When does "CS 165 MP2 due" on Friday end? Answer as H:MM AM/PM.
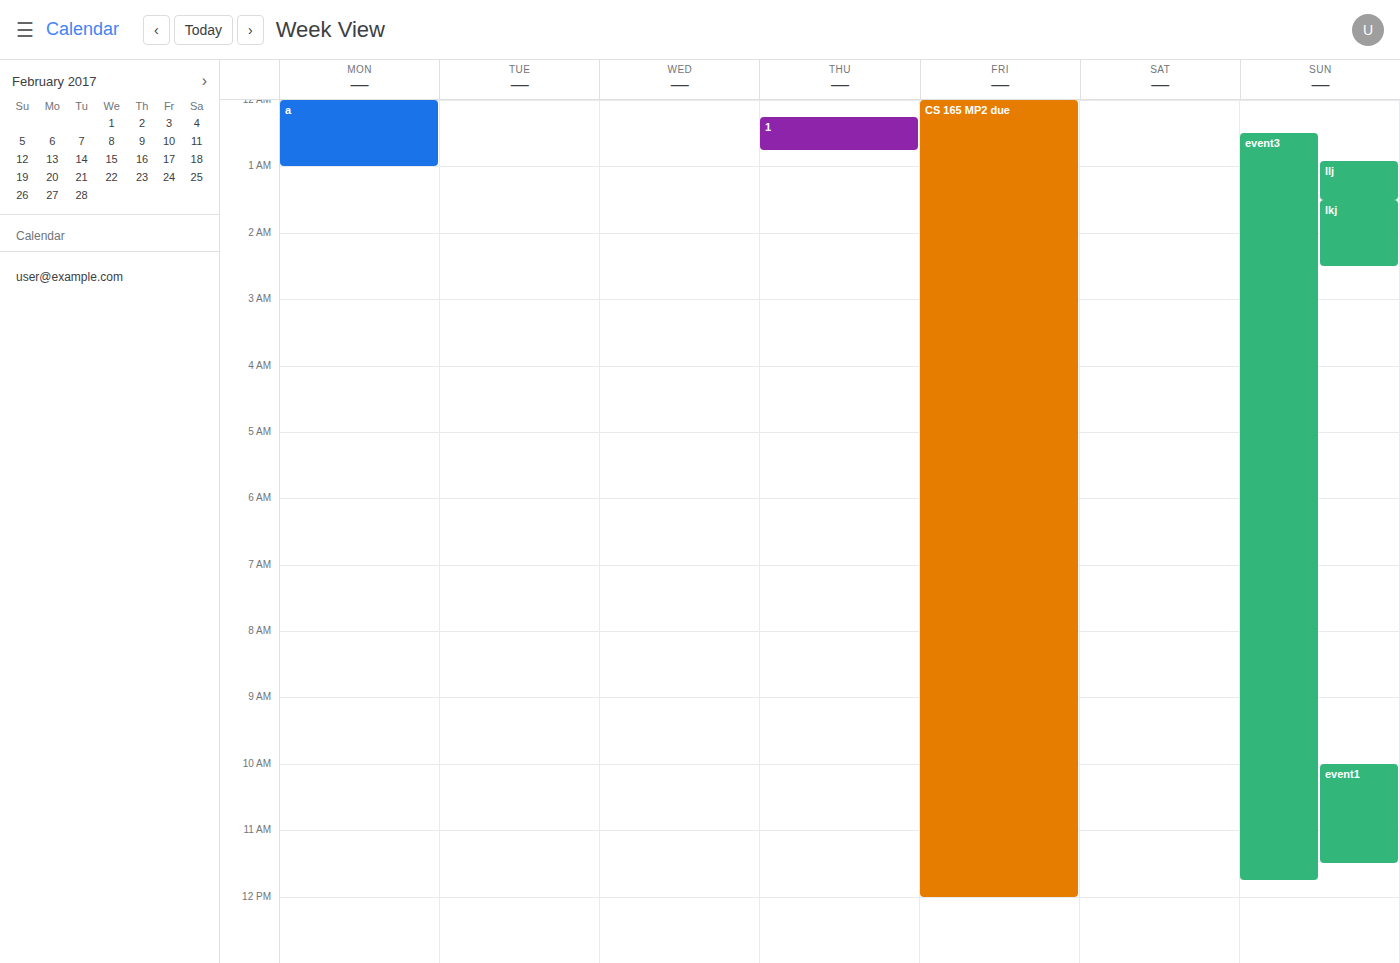
12:00 PM